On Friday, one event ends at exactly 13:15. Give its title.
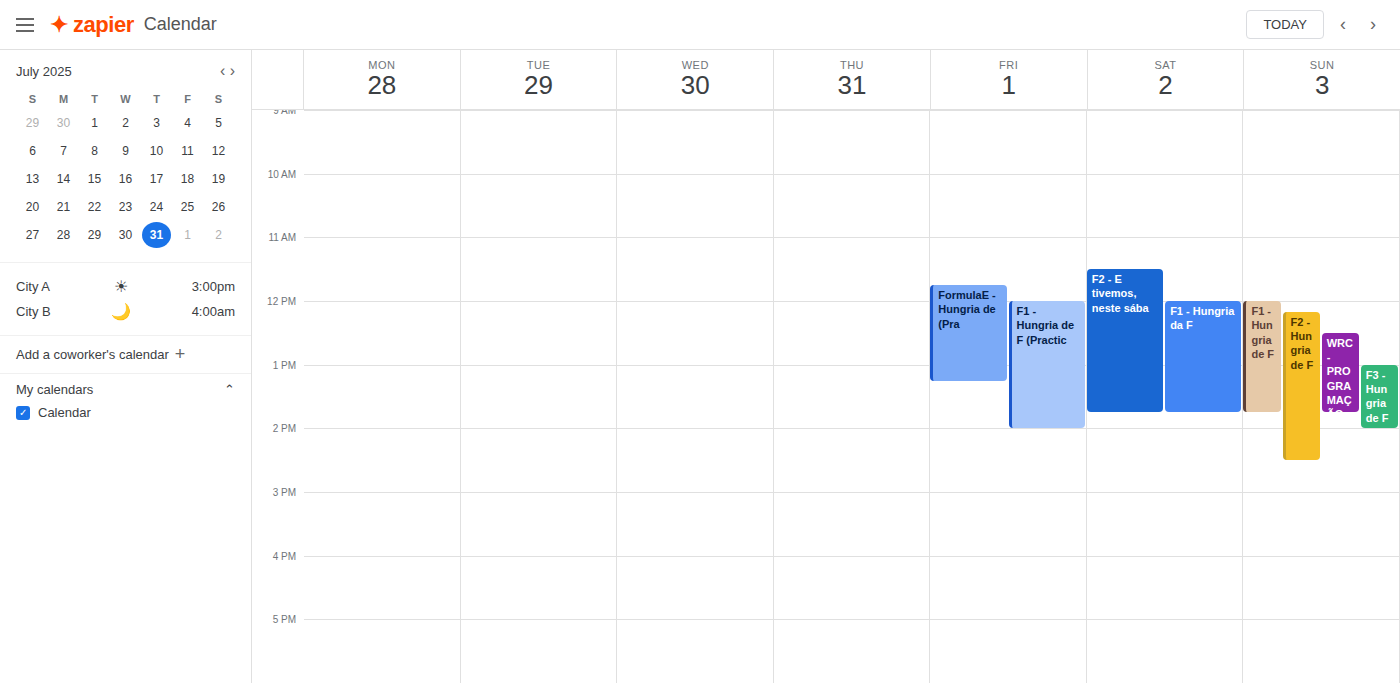
"FormulaE - Hungria de (Pra"